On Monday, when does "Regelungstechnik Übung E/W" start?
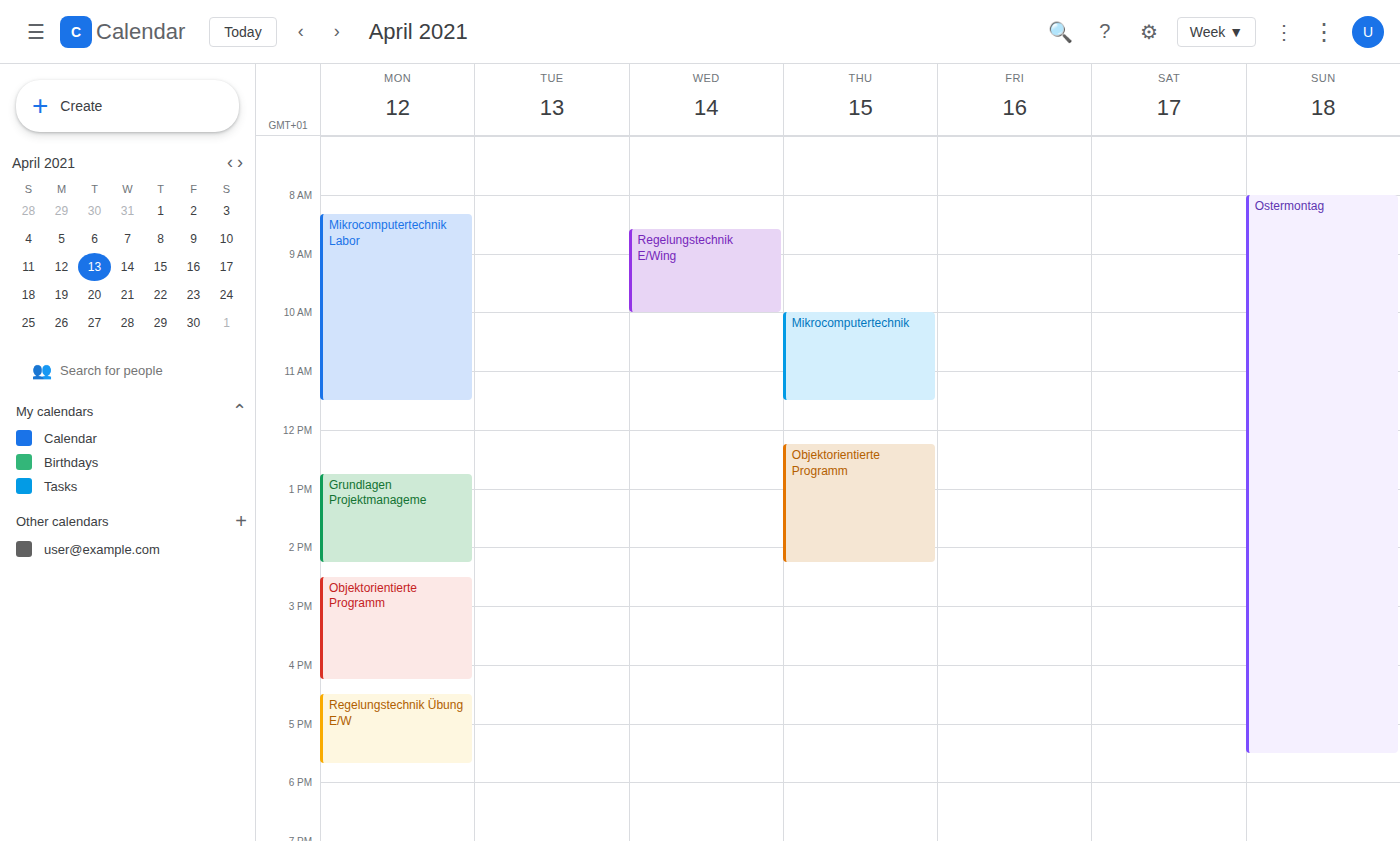
4:30 PM